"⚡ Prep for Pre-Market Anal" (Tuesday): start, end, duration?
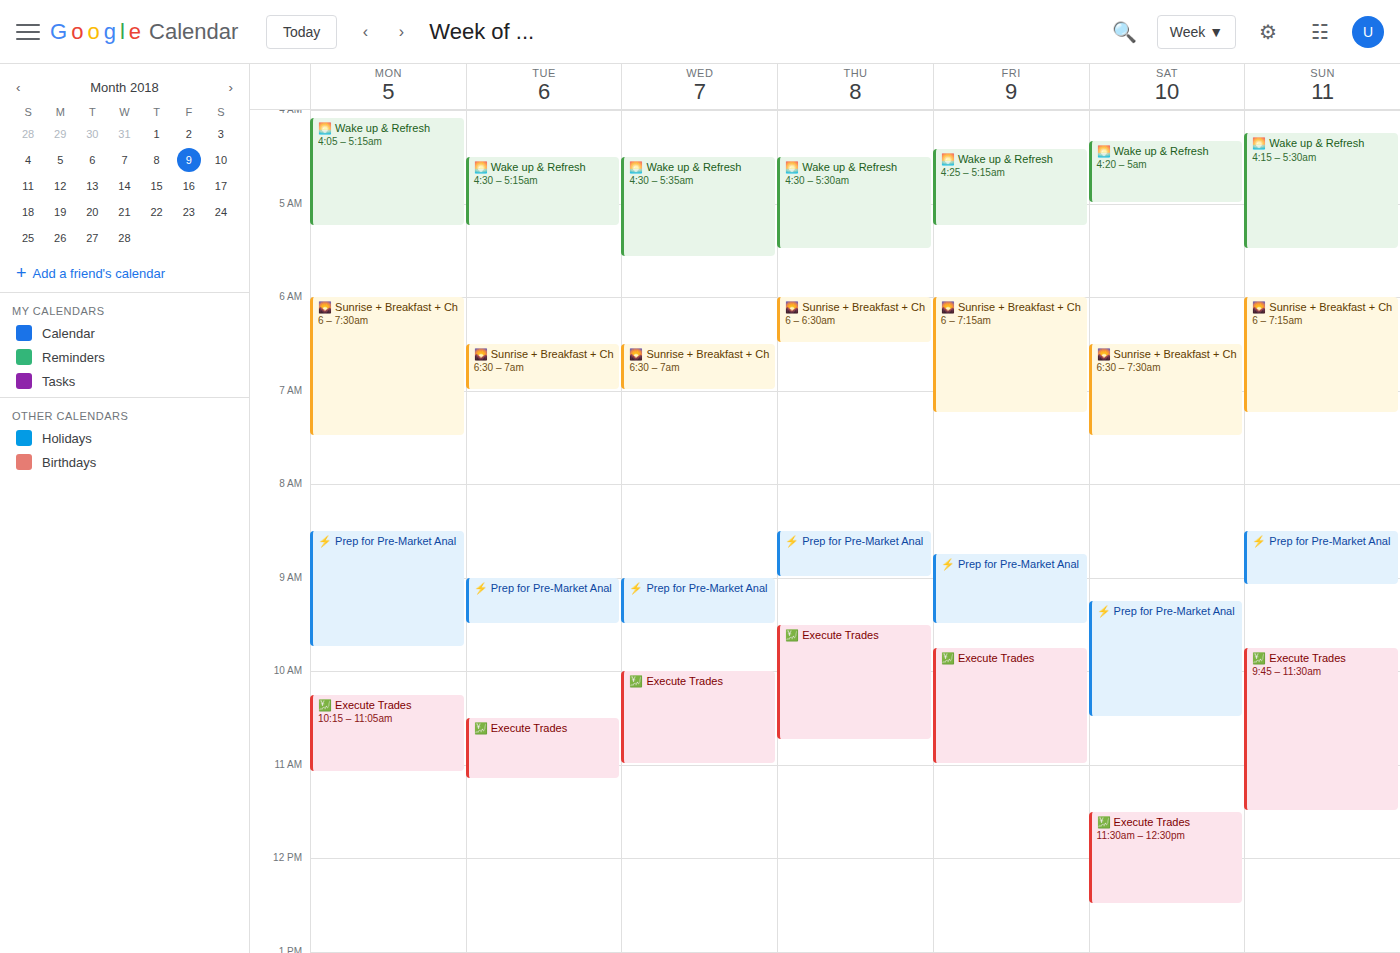
09:00 to 09:30, 30 minutes